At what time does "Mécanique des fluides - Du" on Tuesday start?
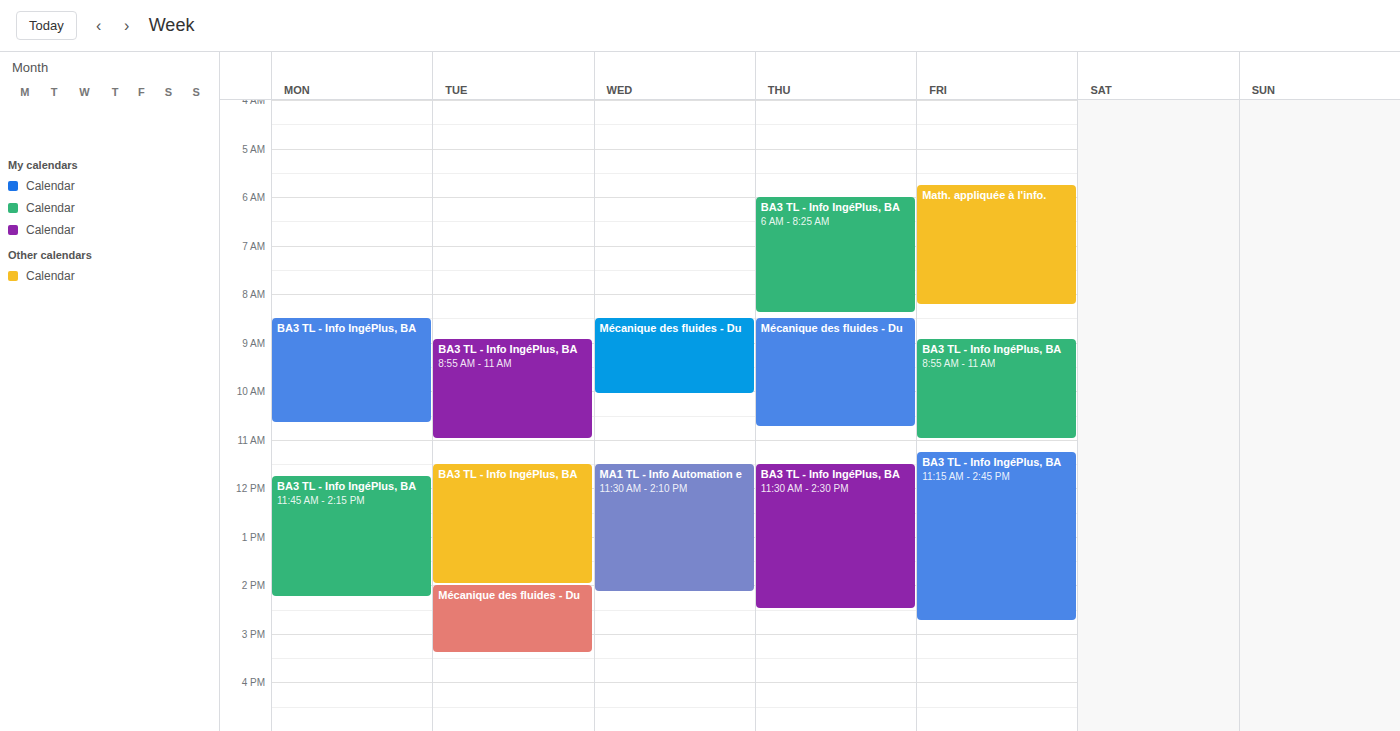
2:00 PM